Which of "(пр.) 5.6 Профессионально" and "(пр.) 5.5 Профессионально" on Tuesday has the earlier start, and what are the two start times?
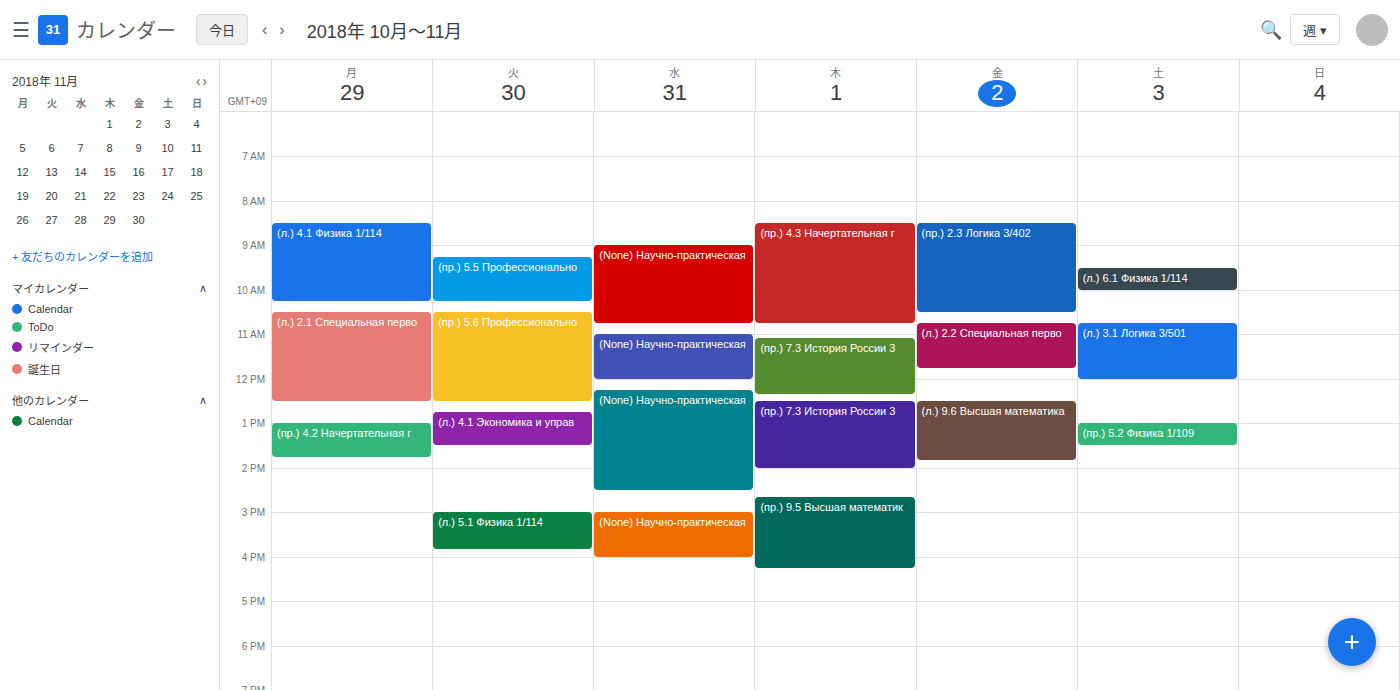
"(пр.) 5.5 Профессионально" 9:15 AM; "(пр.) 5.6 Профессионально" 10:30 AM.